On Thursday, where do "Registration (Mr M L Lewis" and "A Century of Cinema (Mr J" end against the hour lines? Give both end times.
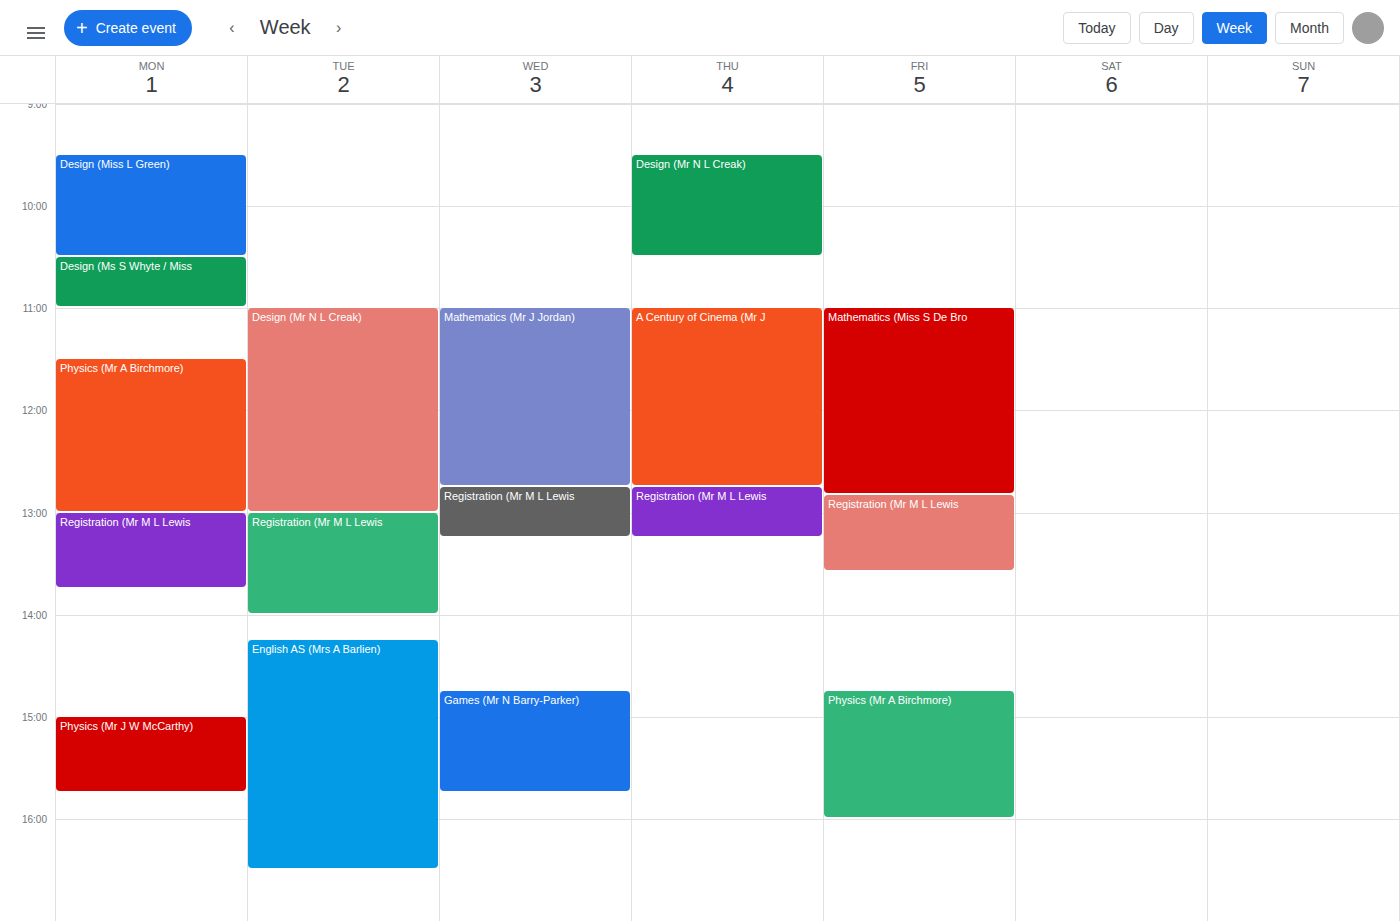
"Registration (Mr M L Lewis": 1:15 PM, neither: a quarter of the way from the 1 PM line to the 2 PM line. "A Century of Cinema (Mr J": 12:45 PM, neither: three quarters of the way from the 12 PM line to the 1 PM line.